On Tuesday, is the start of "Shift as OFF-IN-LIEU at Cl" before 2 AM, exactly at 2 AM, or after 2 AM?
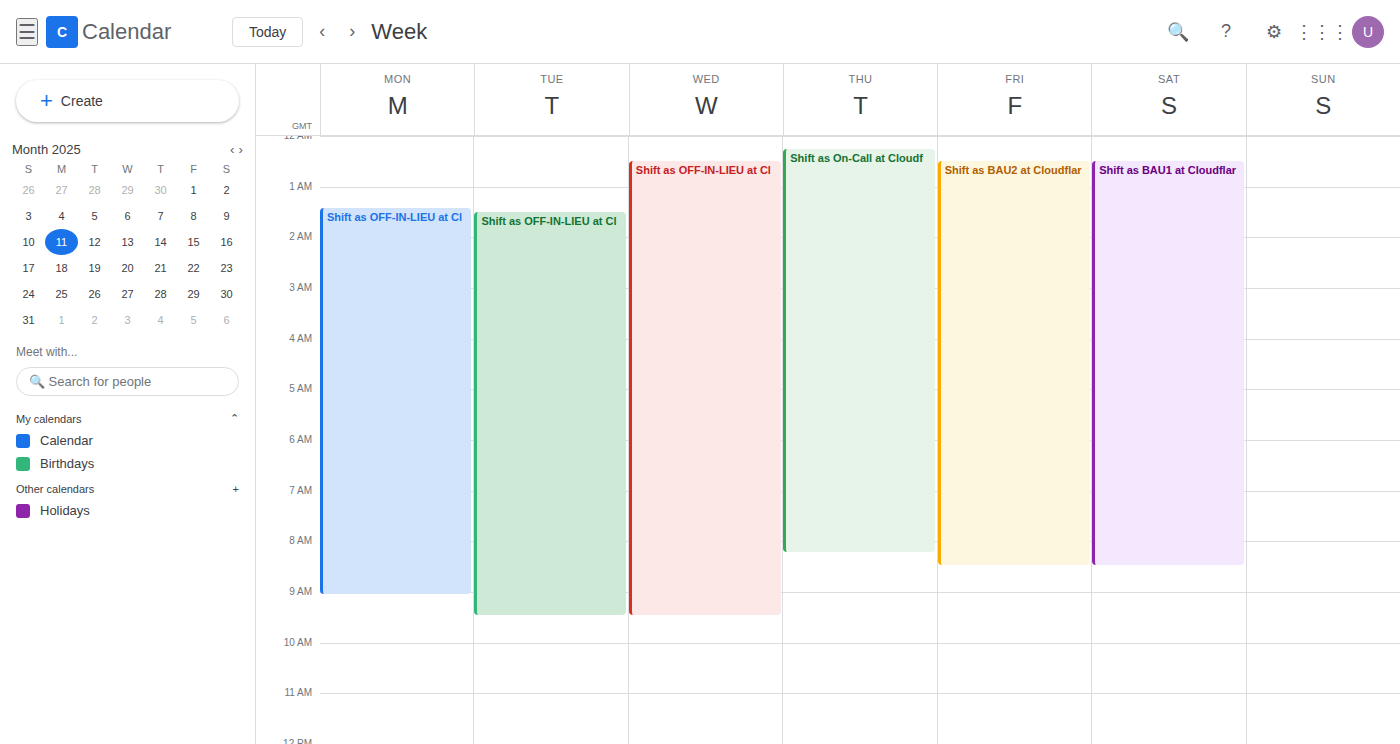
1:30 AM -- before 2 AM, 30 minutes above the 2 AM line.